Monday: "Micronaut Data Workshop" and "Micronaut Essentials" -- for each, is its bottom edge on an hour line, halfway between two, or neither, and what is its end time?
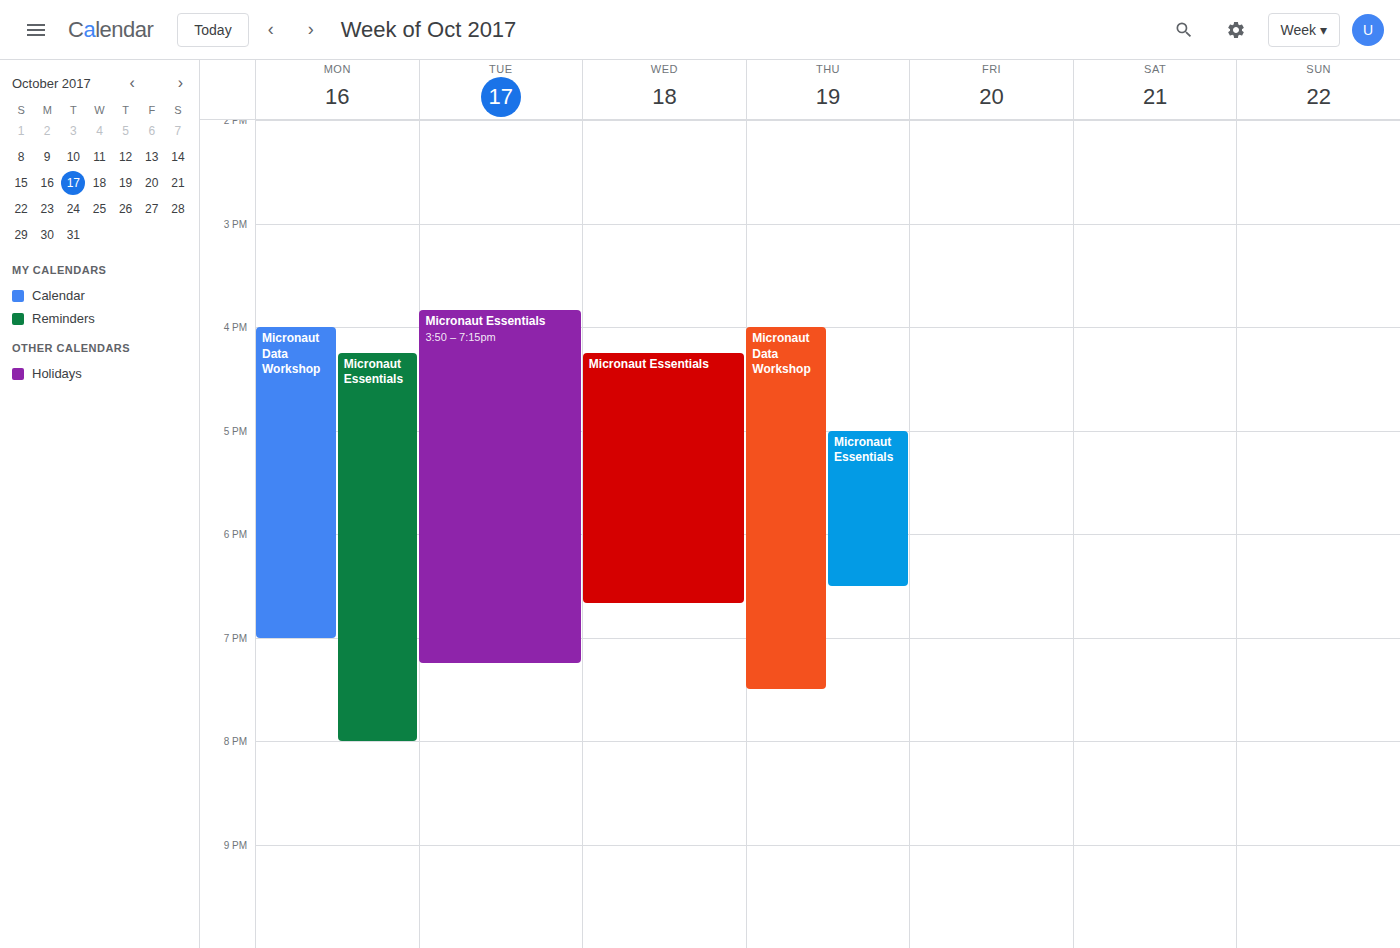
"Micronaut Data Workshop": 7:00 PM, exactly on the 7 PM line. "Micronaut Essentials": 8:00 PM, exactly on the 8 PM line.